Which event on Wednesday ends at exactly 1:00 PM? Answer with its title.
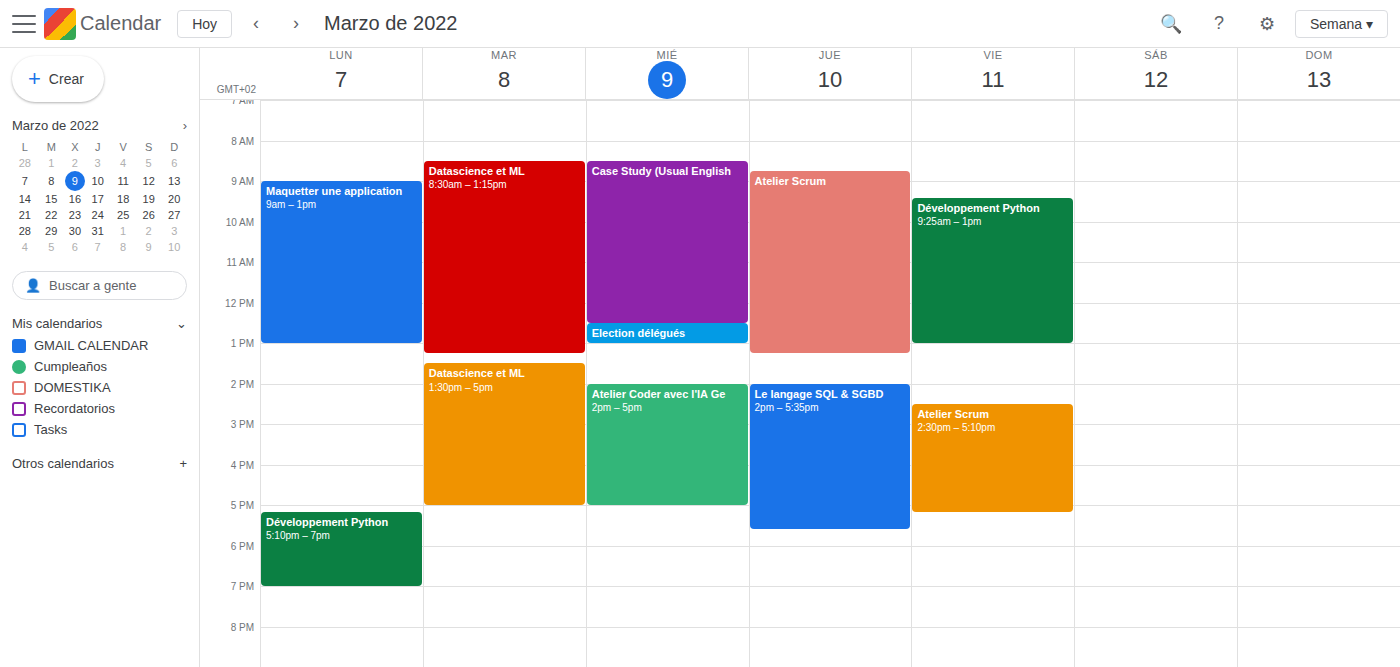
"Election délégués"